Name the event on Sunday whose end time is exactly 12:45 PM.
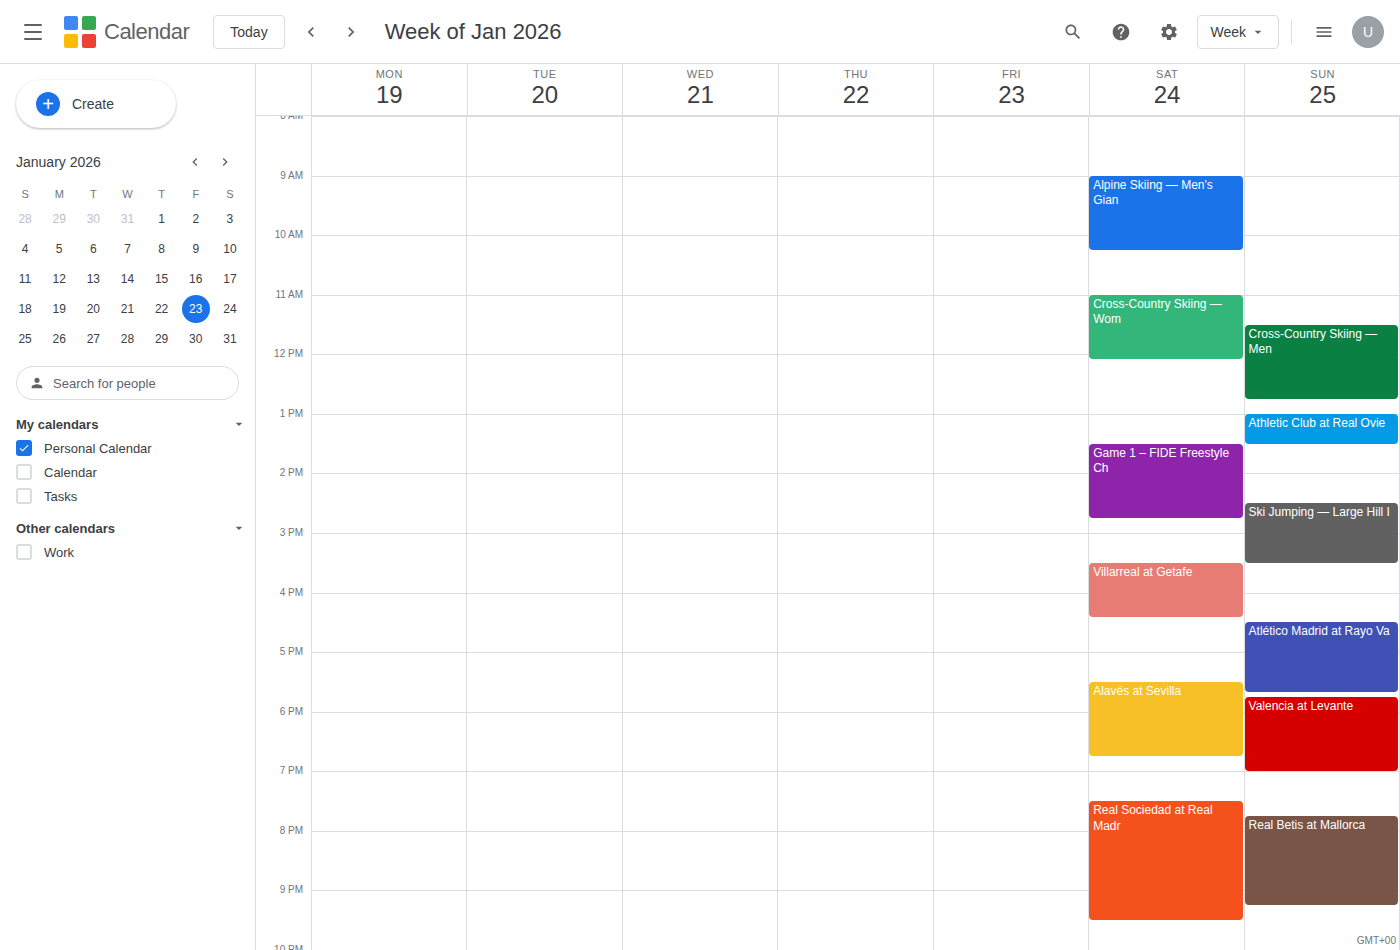
"Cross-Country Skiing — Men"